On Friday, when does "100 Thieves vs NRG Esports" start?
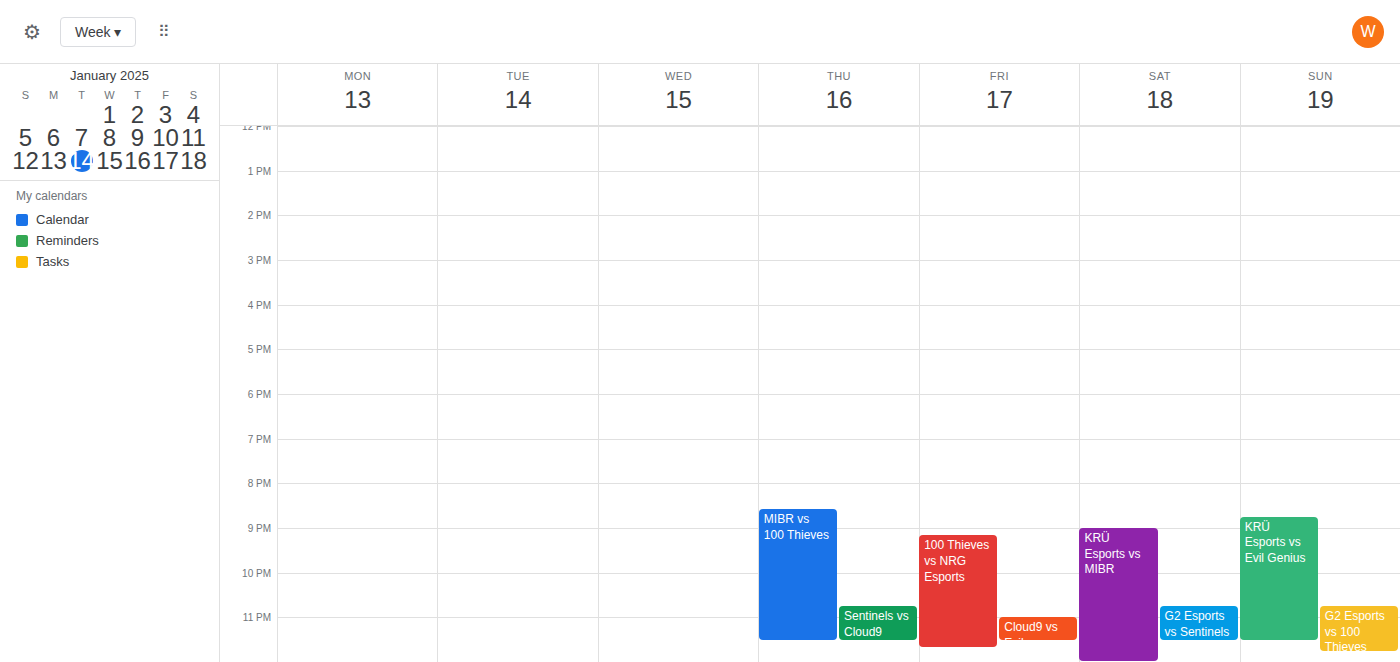
9:10 PM